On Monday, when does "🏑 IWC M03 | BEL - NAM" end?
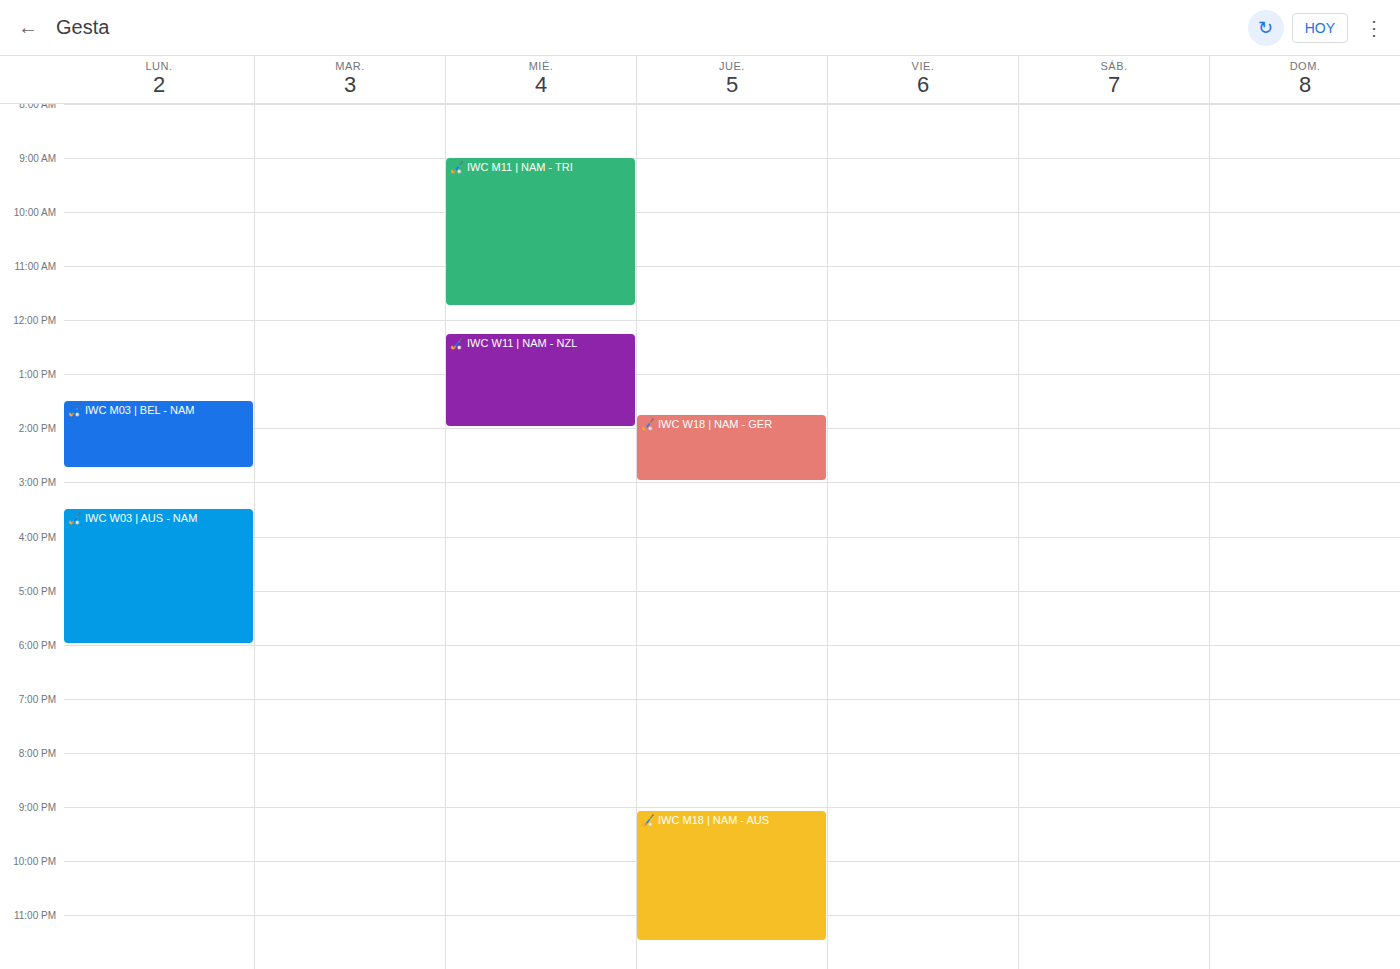
2:45 PM